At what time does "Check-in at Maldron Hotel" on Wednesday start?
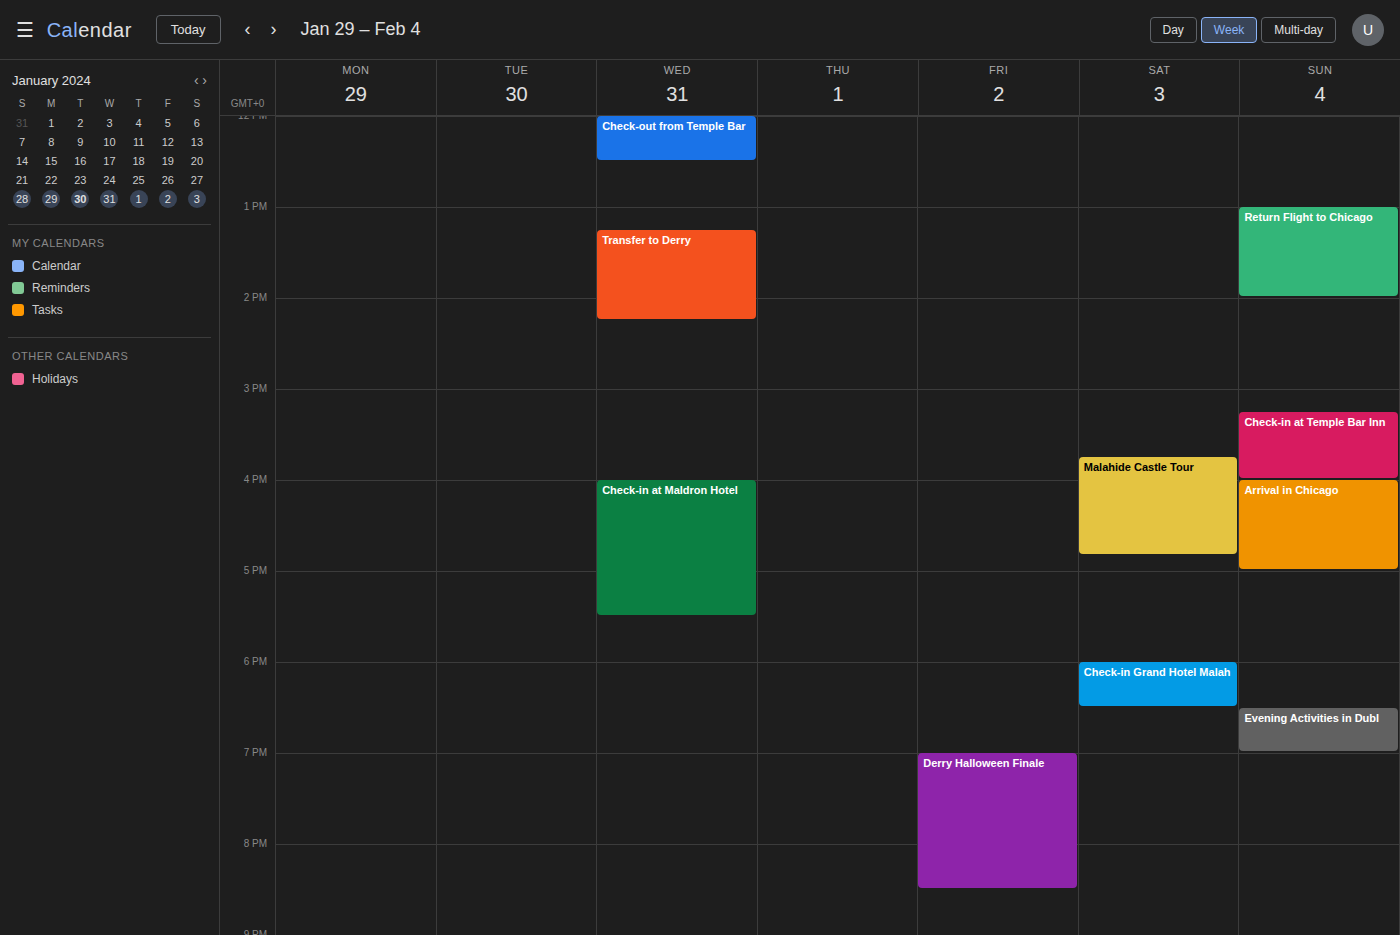
4:00 PM